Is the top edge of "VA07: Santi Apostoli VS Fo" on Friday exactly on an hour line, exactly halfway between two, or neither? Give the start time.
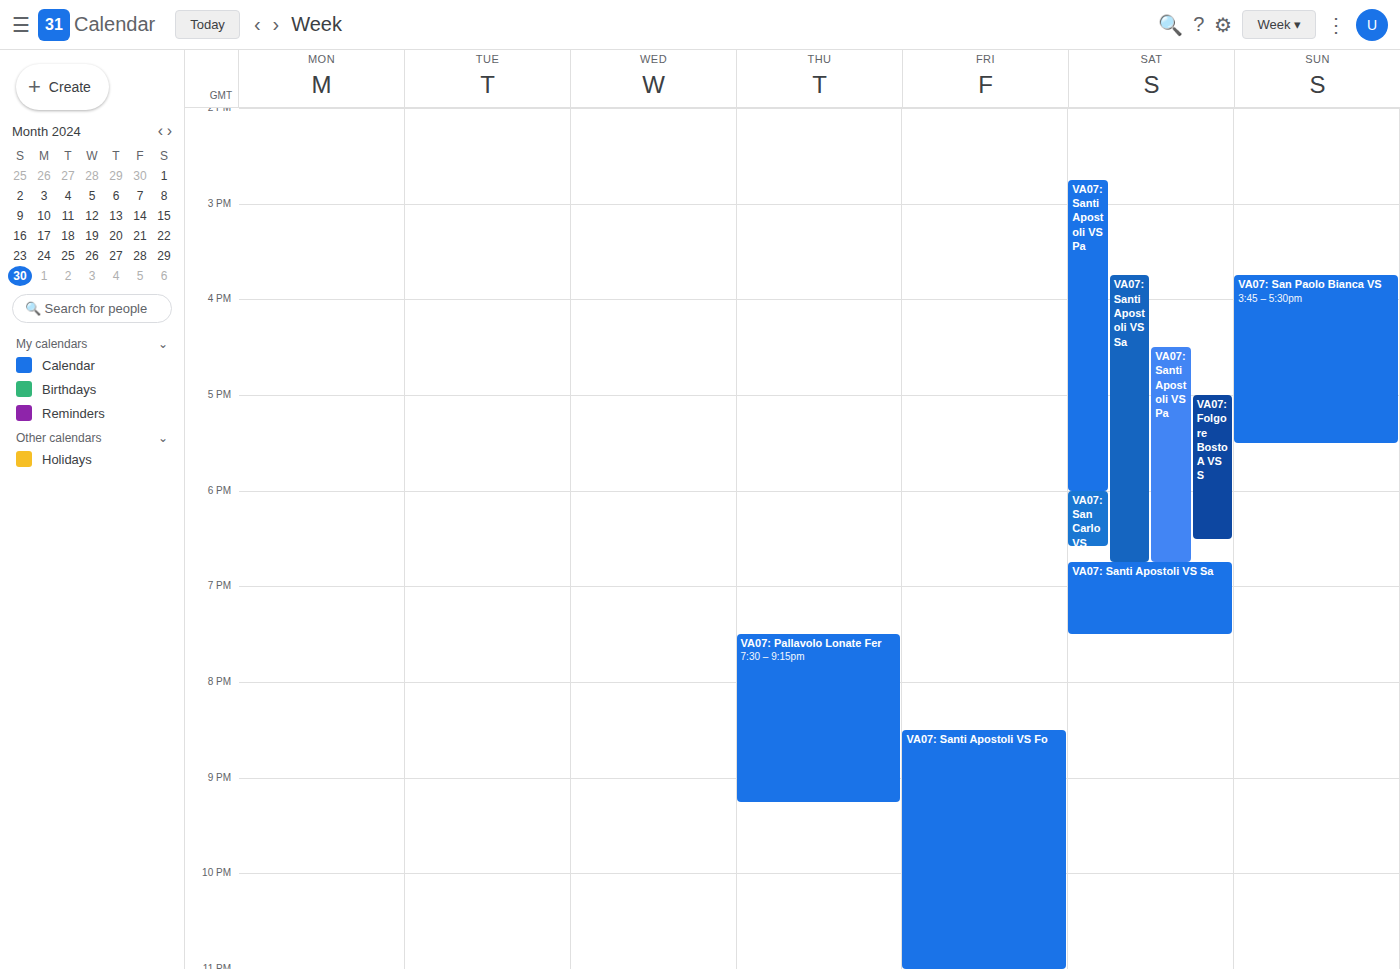
20:30 -- halfway between the 20:00 and 21:00 lines.